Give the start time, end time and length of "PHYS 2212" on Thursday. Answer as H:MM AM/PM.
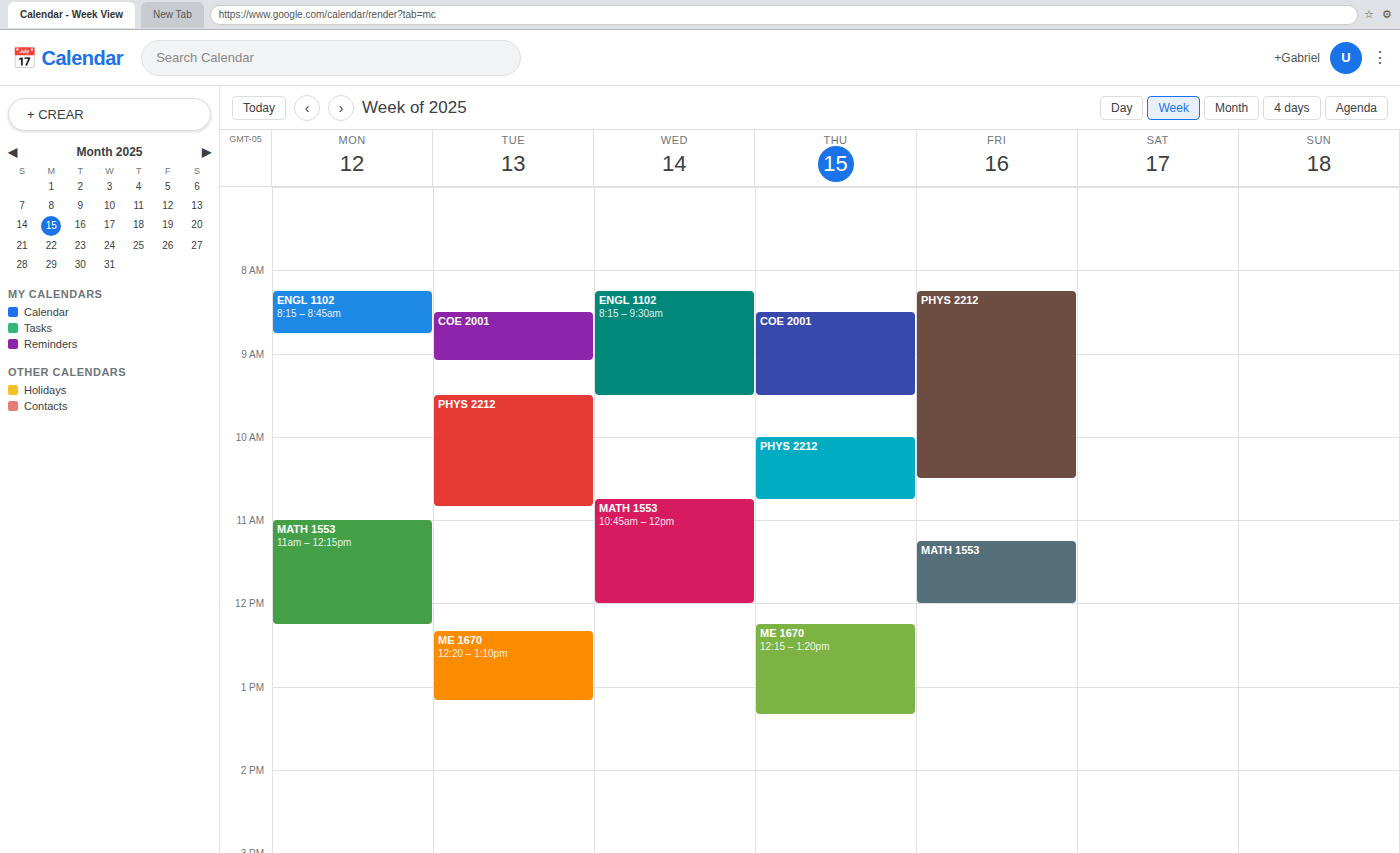
10:00 AM to 10:45 AM, 45 minutes